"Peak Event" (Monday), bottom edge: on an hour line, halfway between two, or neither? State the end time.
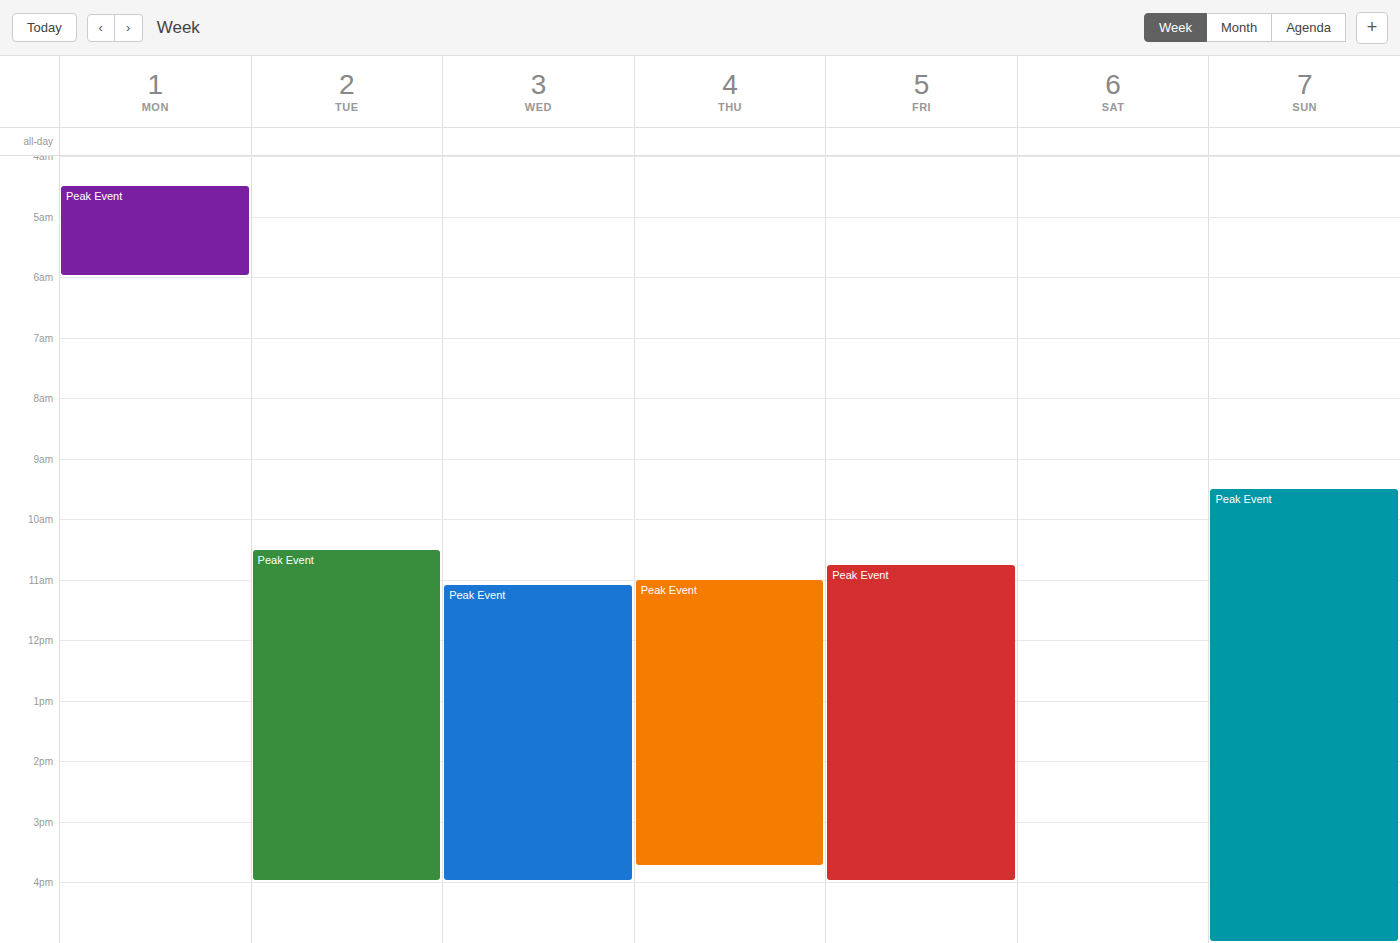
6:00 AM -- exactly on the 6 AM line.